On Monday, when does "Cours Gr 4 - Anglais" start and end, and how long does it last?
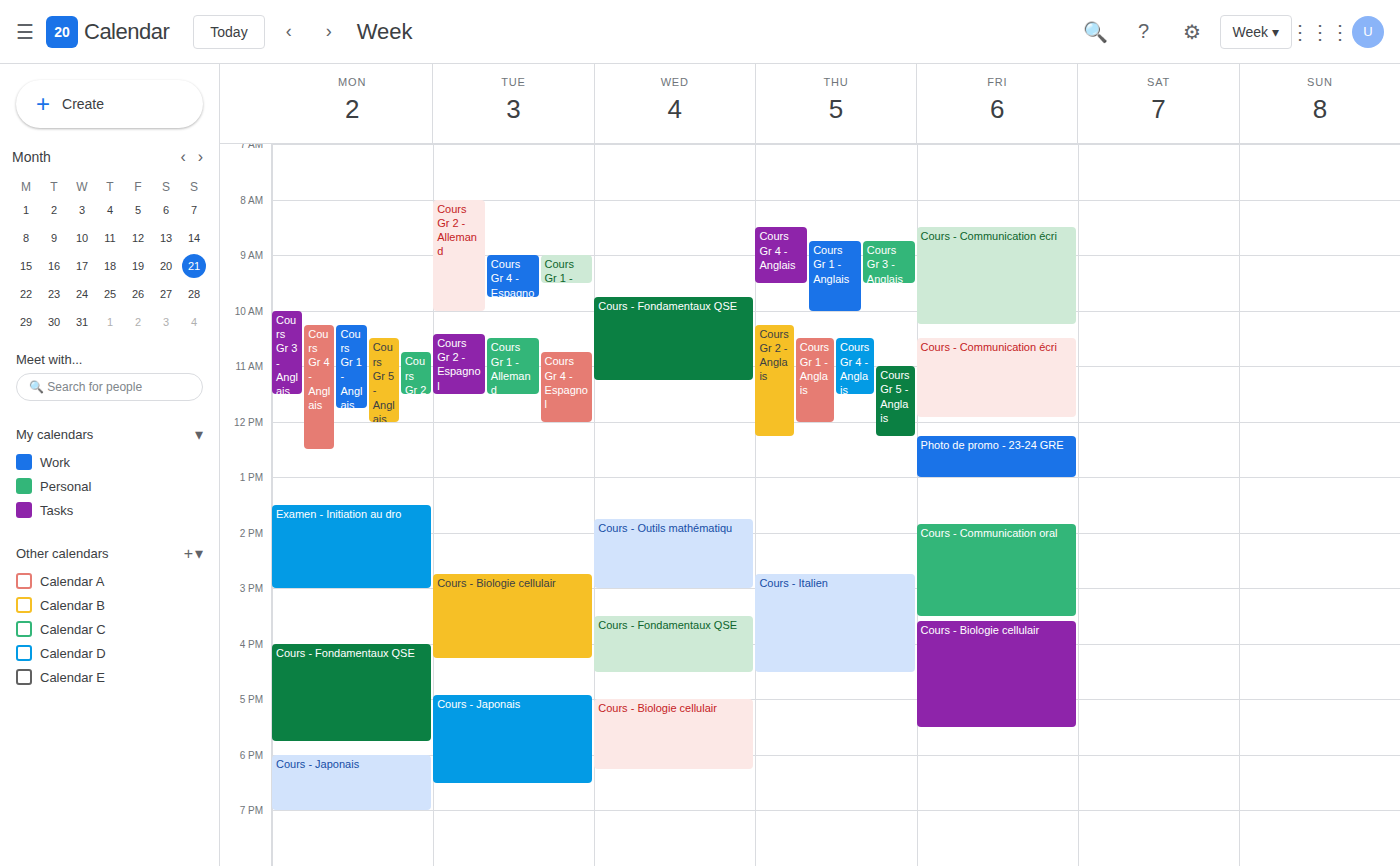
10:15 AM to 12:30 PM, 2 hours 15 minutes